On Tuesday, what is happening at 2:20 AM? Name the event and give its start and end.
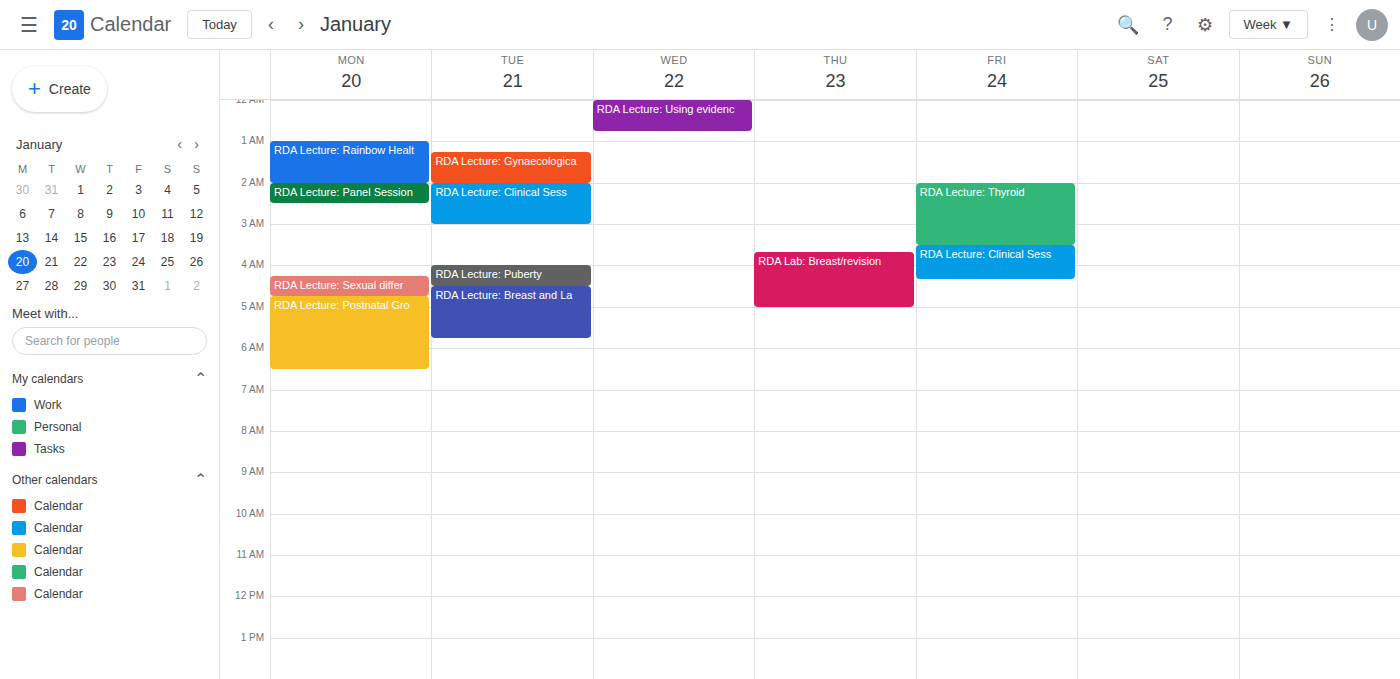
"RDA Lecture: Clinical Sess", 2:00 AM to 3:00 AM